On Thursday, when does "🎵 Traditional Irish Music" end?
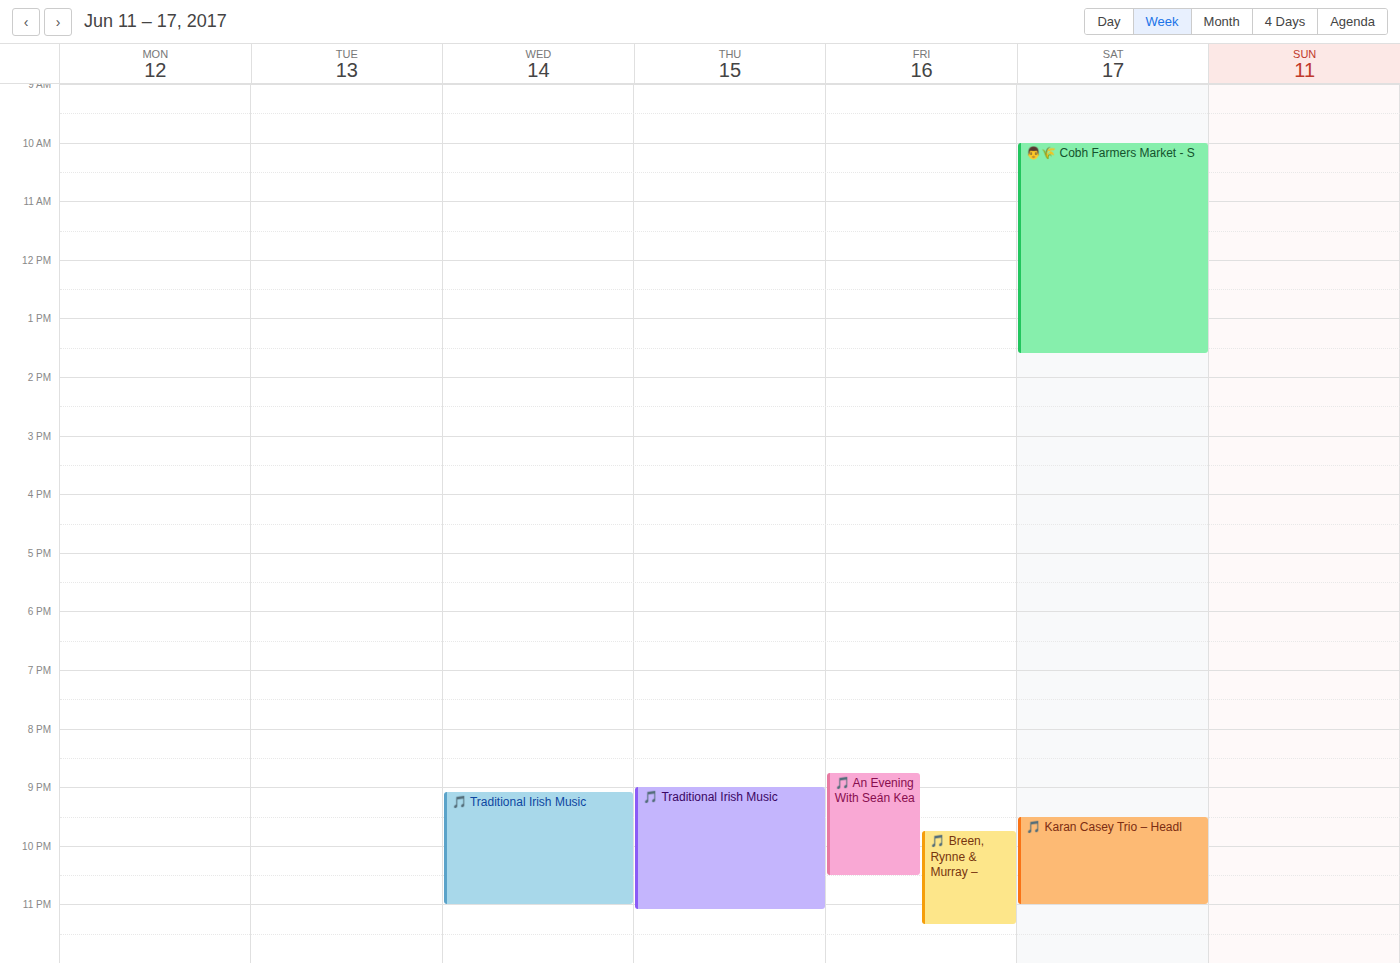
11:05 PM